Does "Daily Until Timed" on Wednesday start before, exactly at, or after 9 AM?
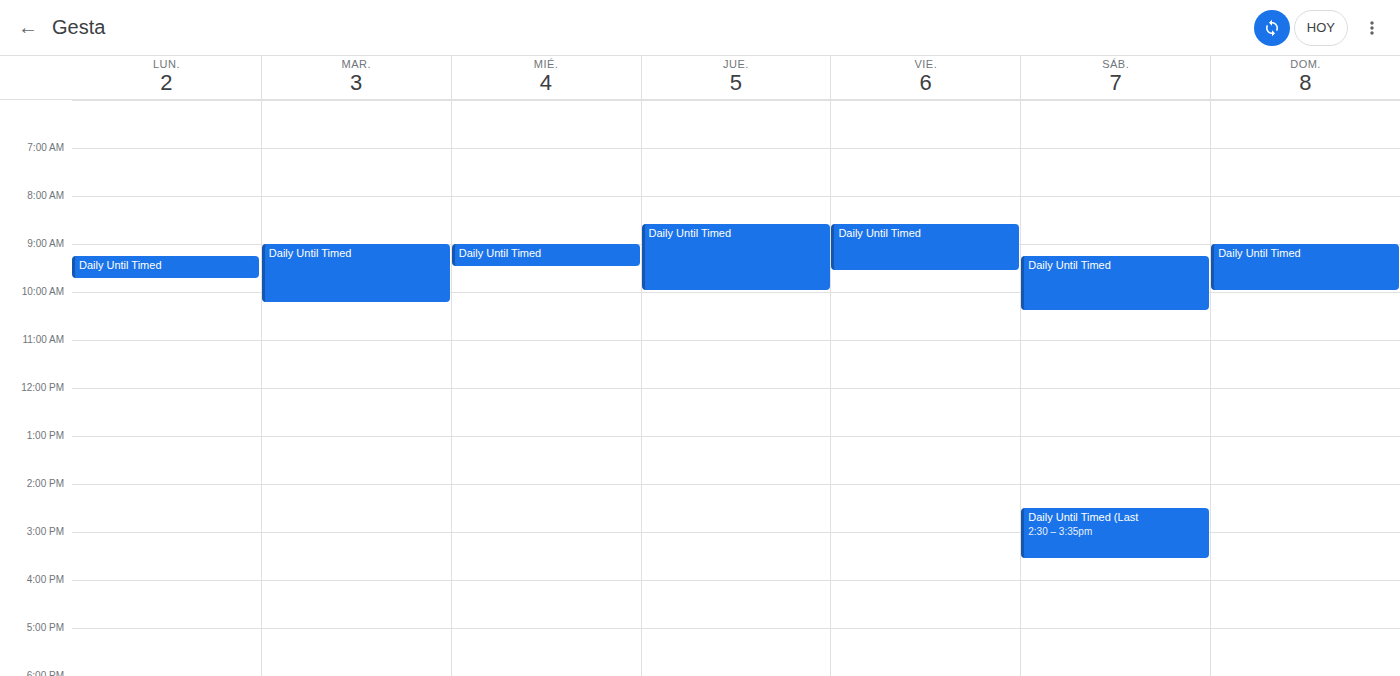
9:00 AM -- exactly at 9 AM, on the 9 AM line.